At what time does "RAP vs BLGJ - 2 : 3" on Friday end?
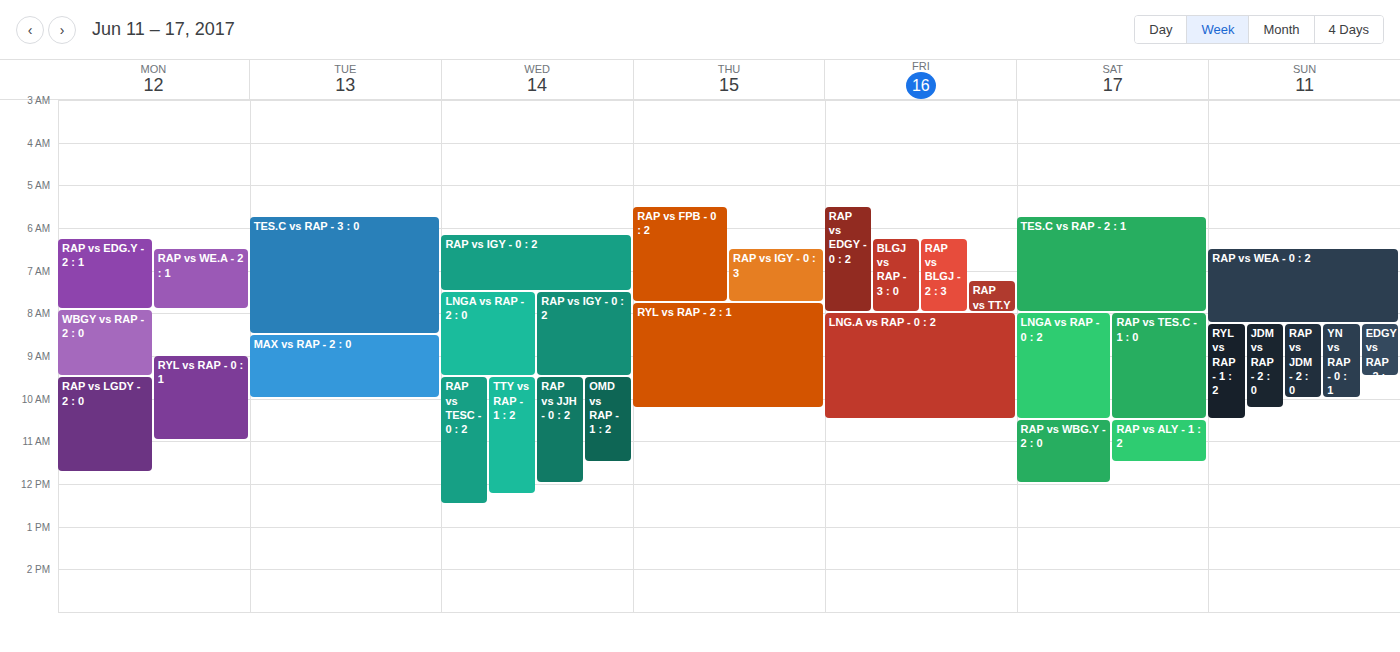
8:00 AM